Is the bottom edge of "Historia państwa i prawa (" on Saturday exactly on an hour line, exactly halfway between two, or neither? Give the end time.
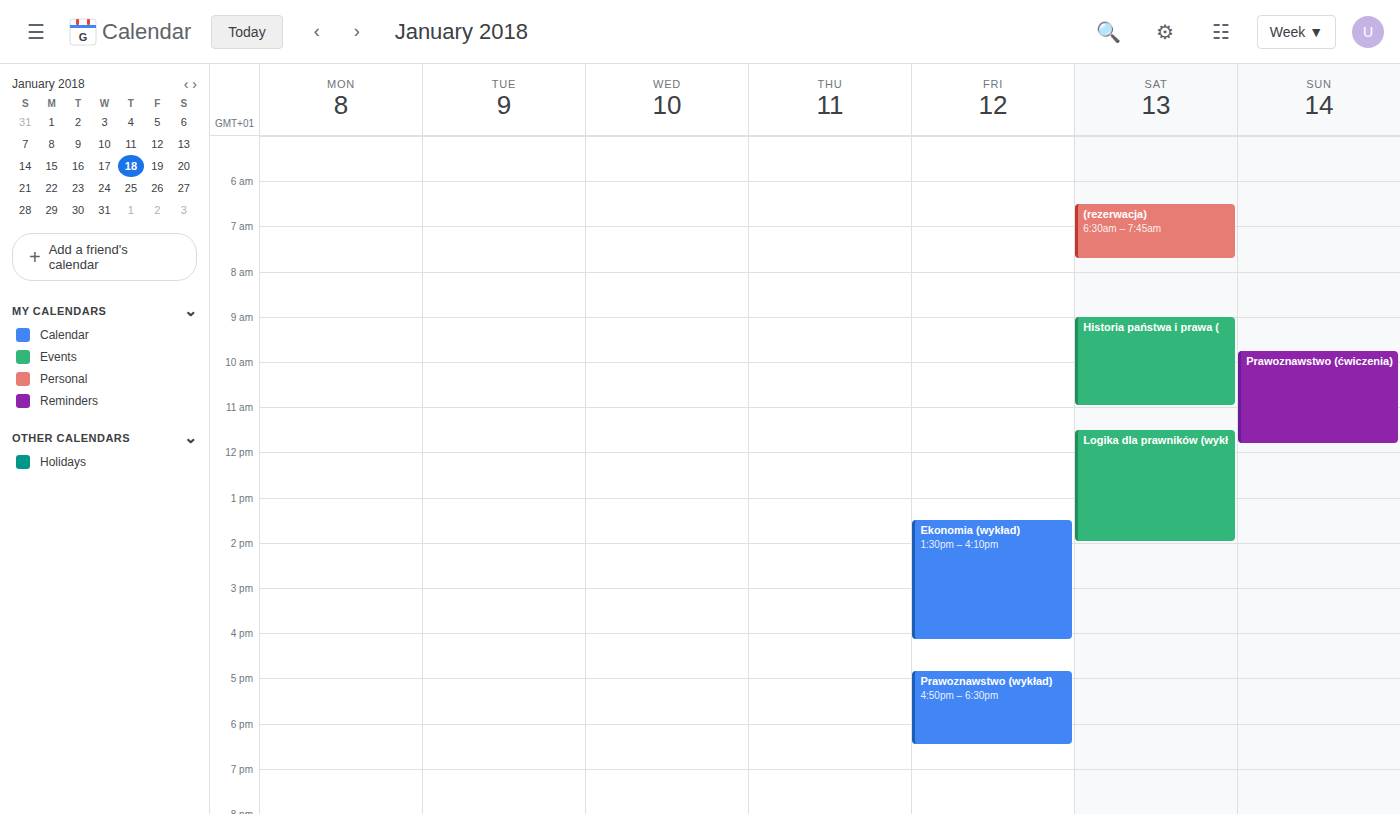
11:00 AM -- exactly on the 11 AM line.